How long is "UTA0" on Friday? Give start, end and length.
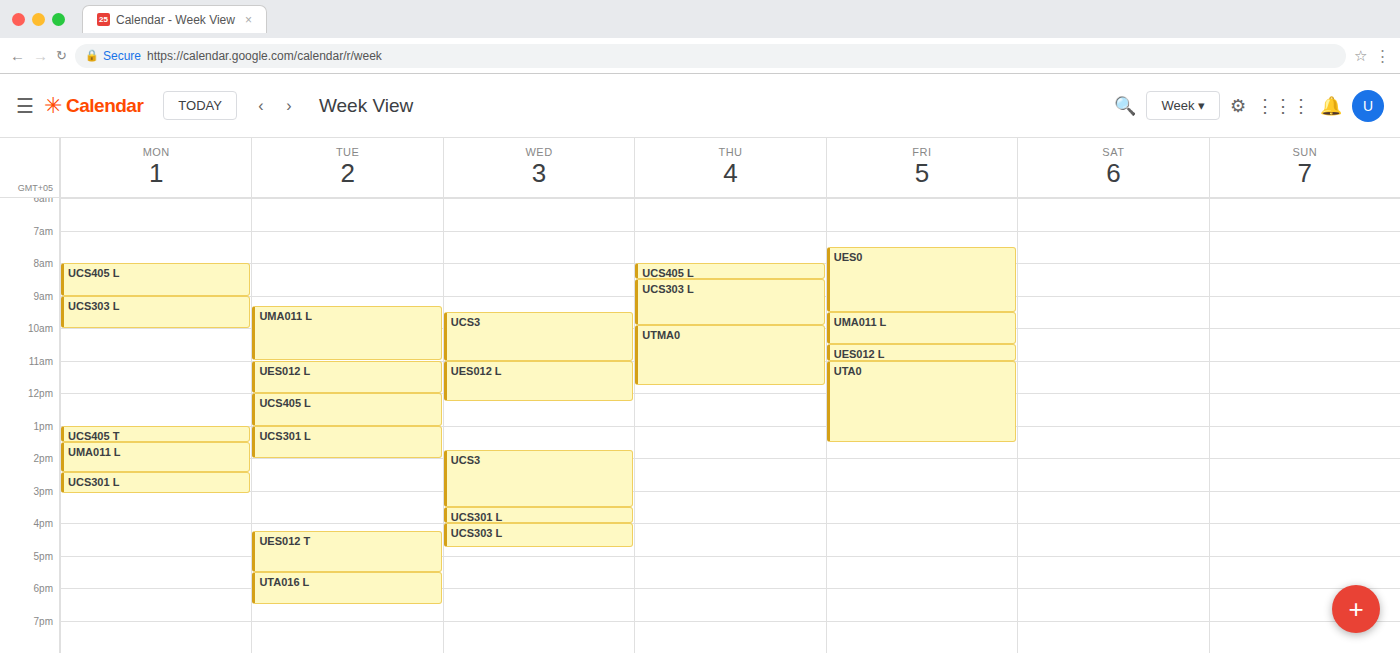
11:00 AM to 1:30 PM, 2 hours 30 minutes